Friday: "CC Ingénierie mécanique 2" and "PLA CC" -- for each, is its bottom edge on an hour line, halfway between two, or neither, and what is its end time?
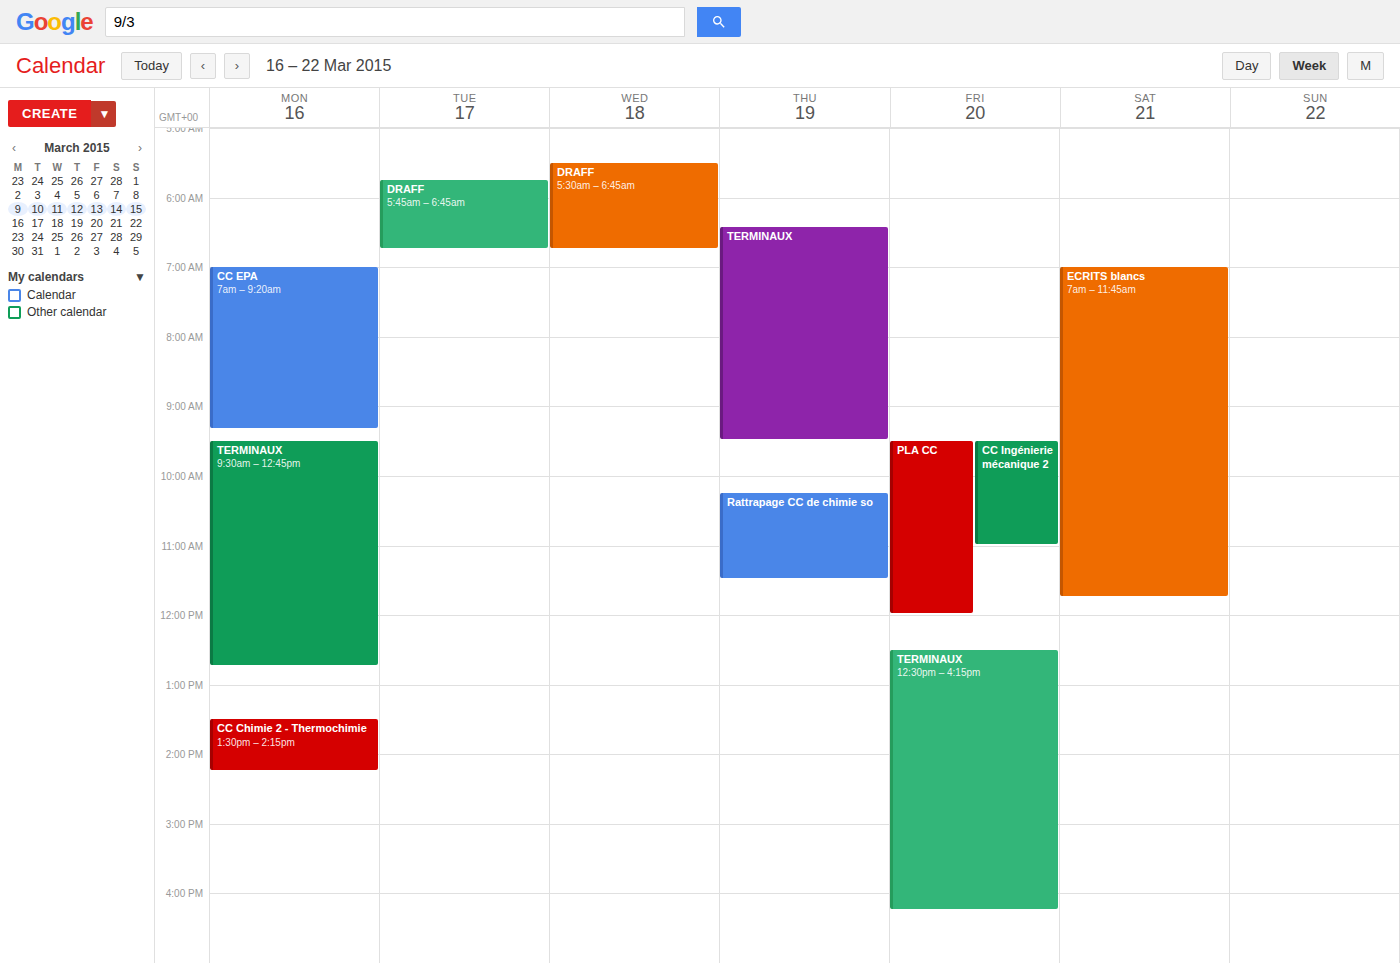
"CC Ingénierie mécanique 2": 11:00 AM, exactly on the 11 AM line. "PLA CC": 12:00 PM, exactly on the 12 PM line.